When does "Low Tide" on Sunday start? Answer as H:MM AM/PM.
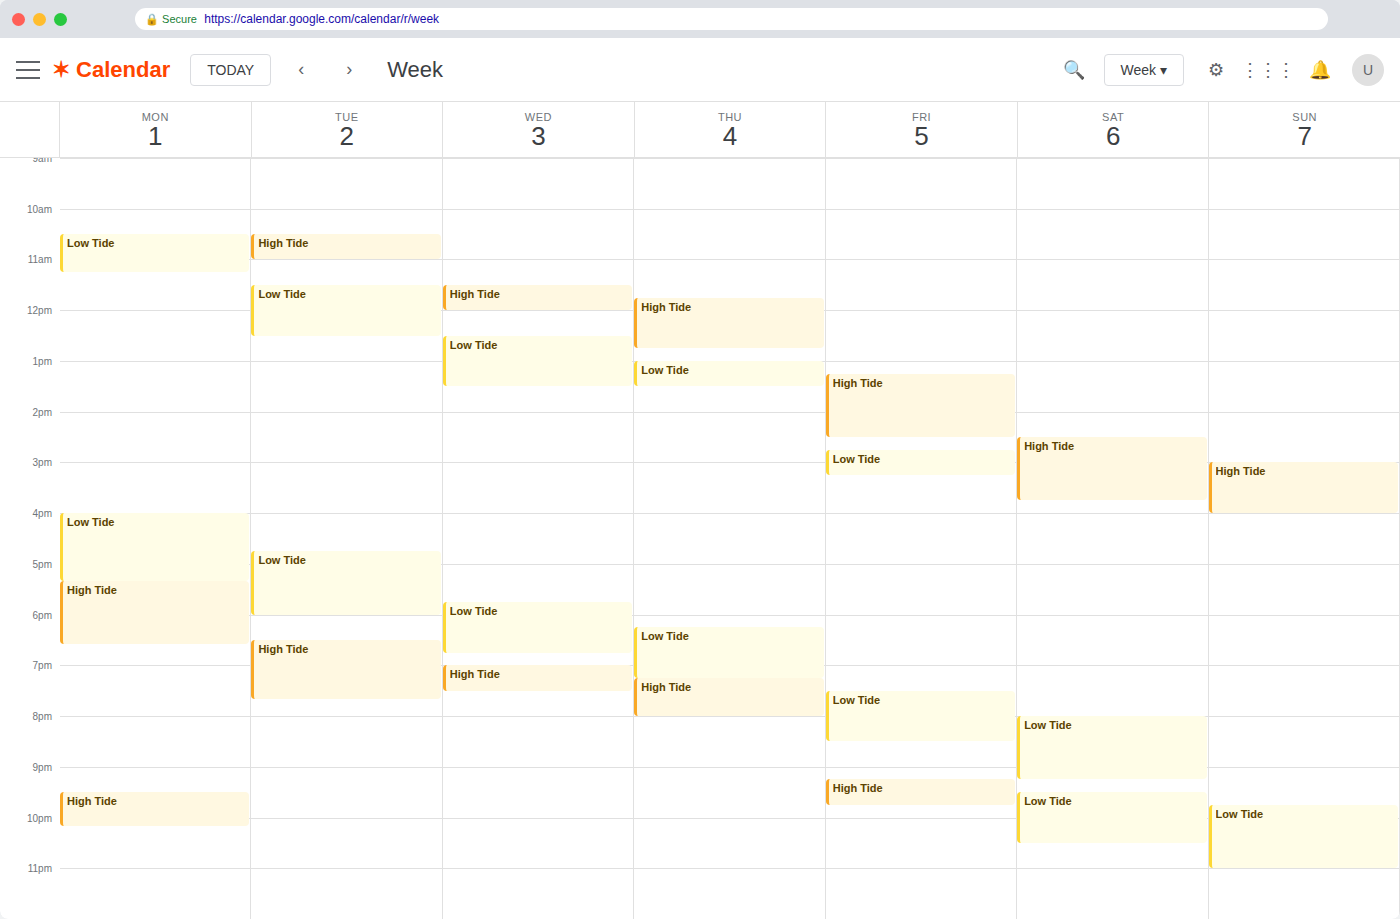
9:45 PM